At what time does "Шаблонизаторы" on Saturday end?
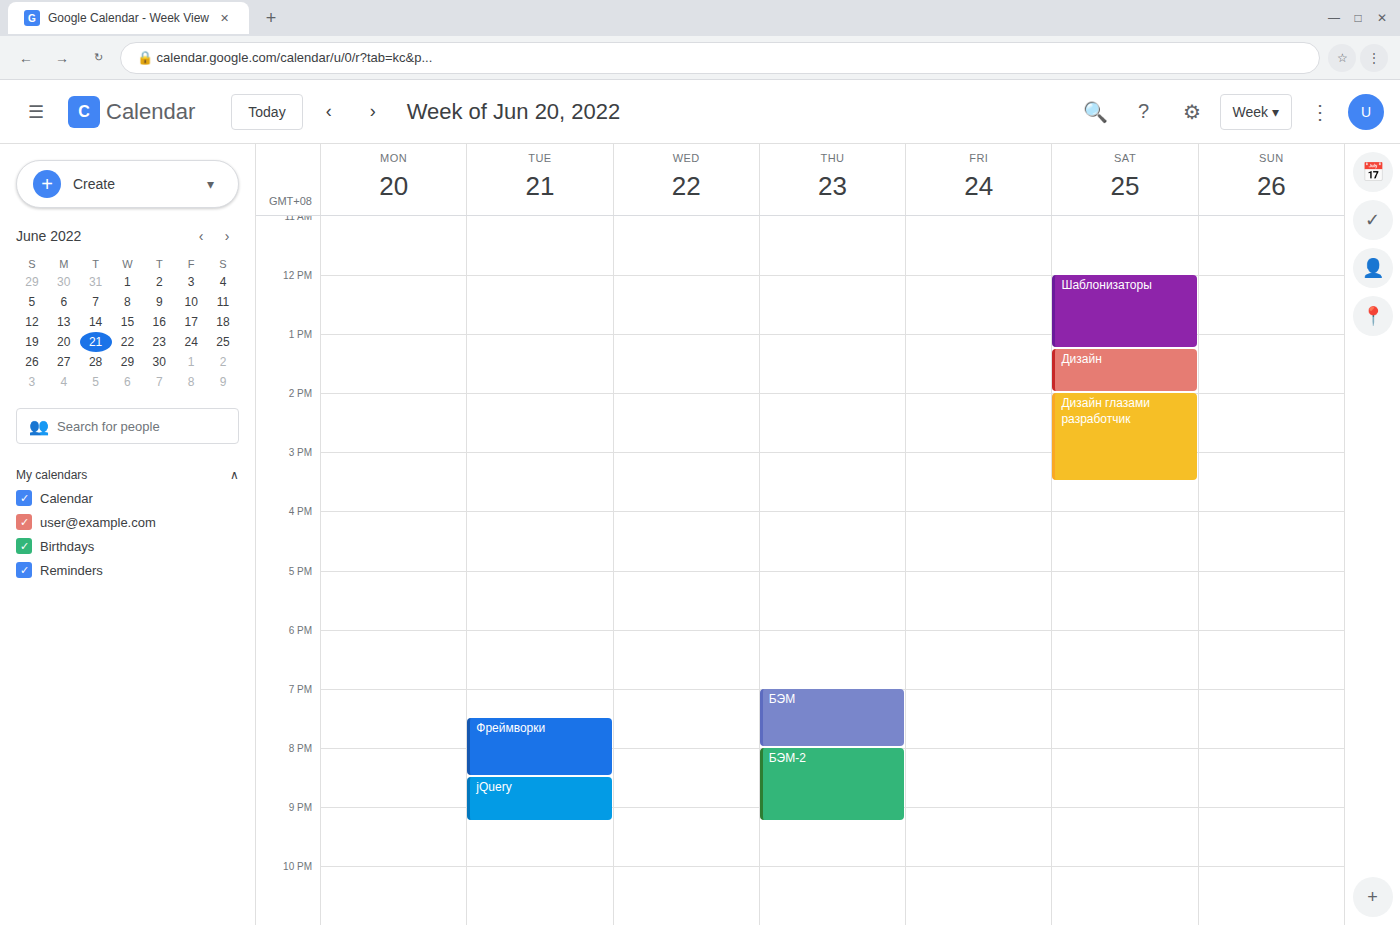
1:15 PM